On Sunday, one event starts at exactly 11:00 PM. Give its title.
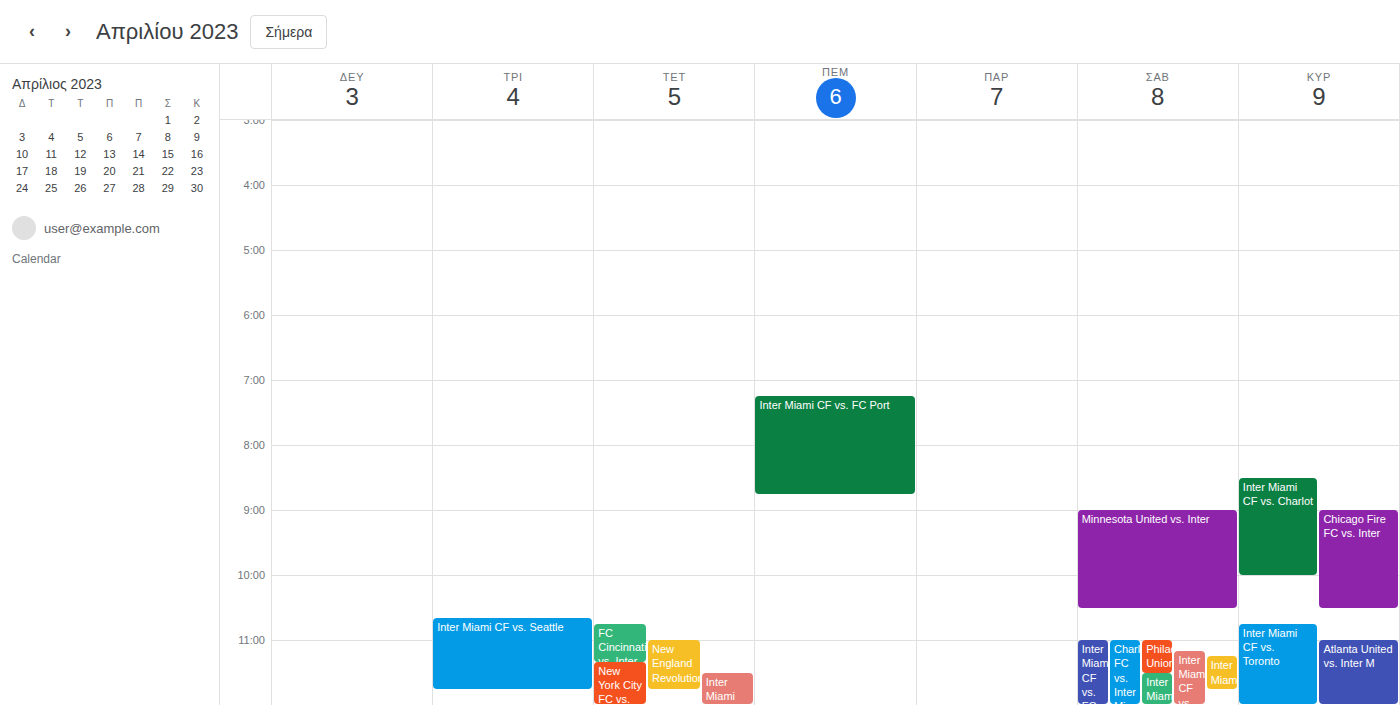
"Atlanta United vs. Inter M"